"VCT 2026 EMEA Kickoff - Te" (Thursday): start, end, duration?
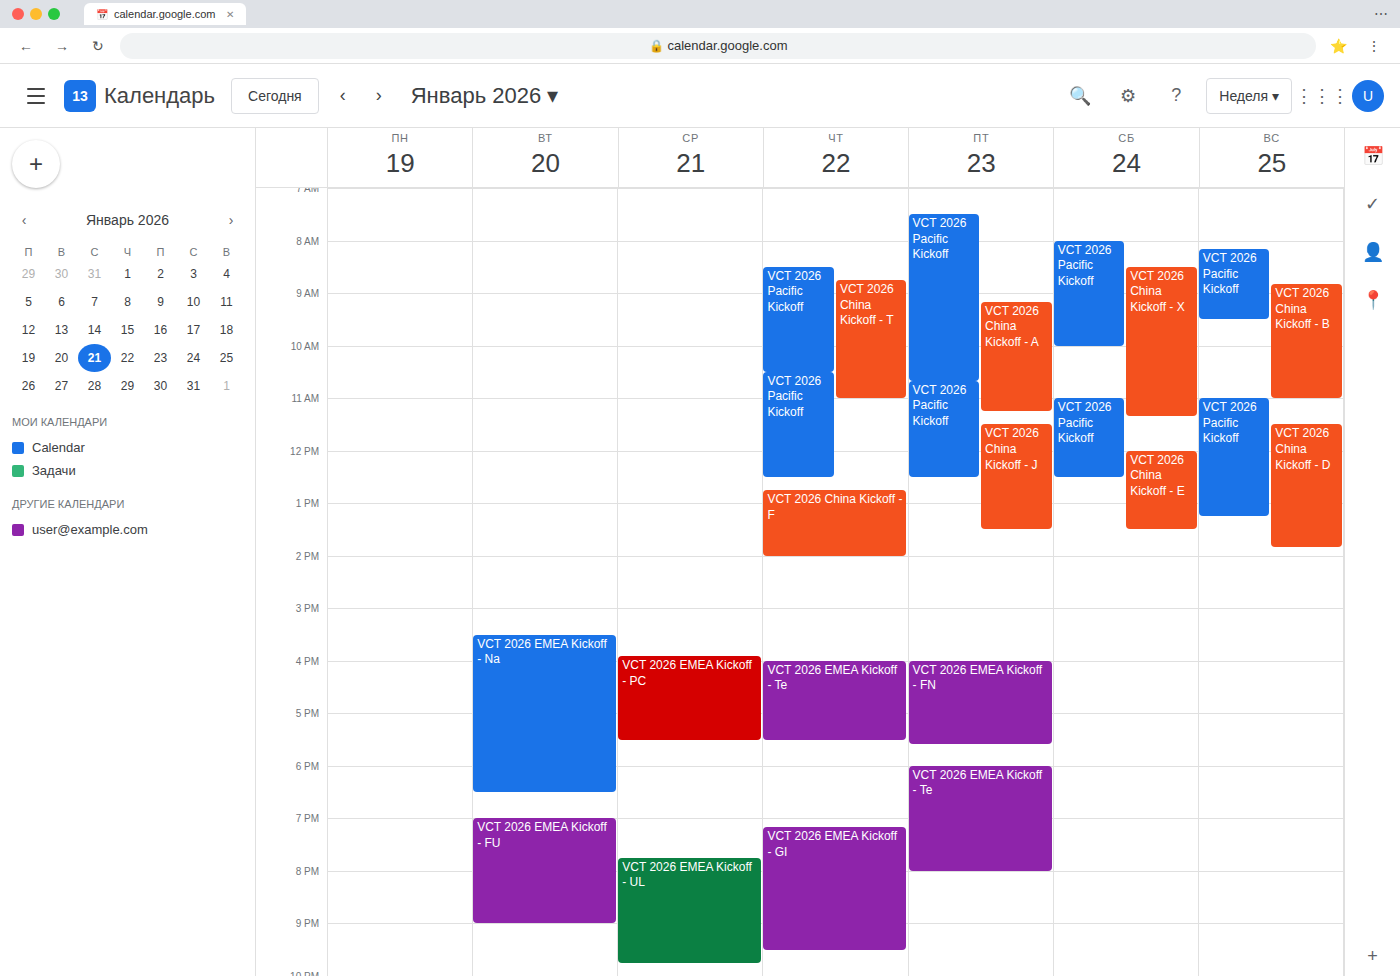
4:00 PM to 5:30 PM, 1 hour 30 minutes